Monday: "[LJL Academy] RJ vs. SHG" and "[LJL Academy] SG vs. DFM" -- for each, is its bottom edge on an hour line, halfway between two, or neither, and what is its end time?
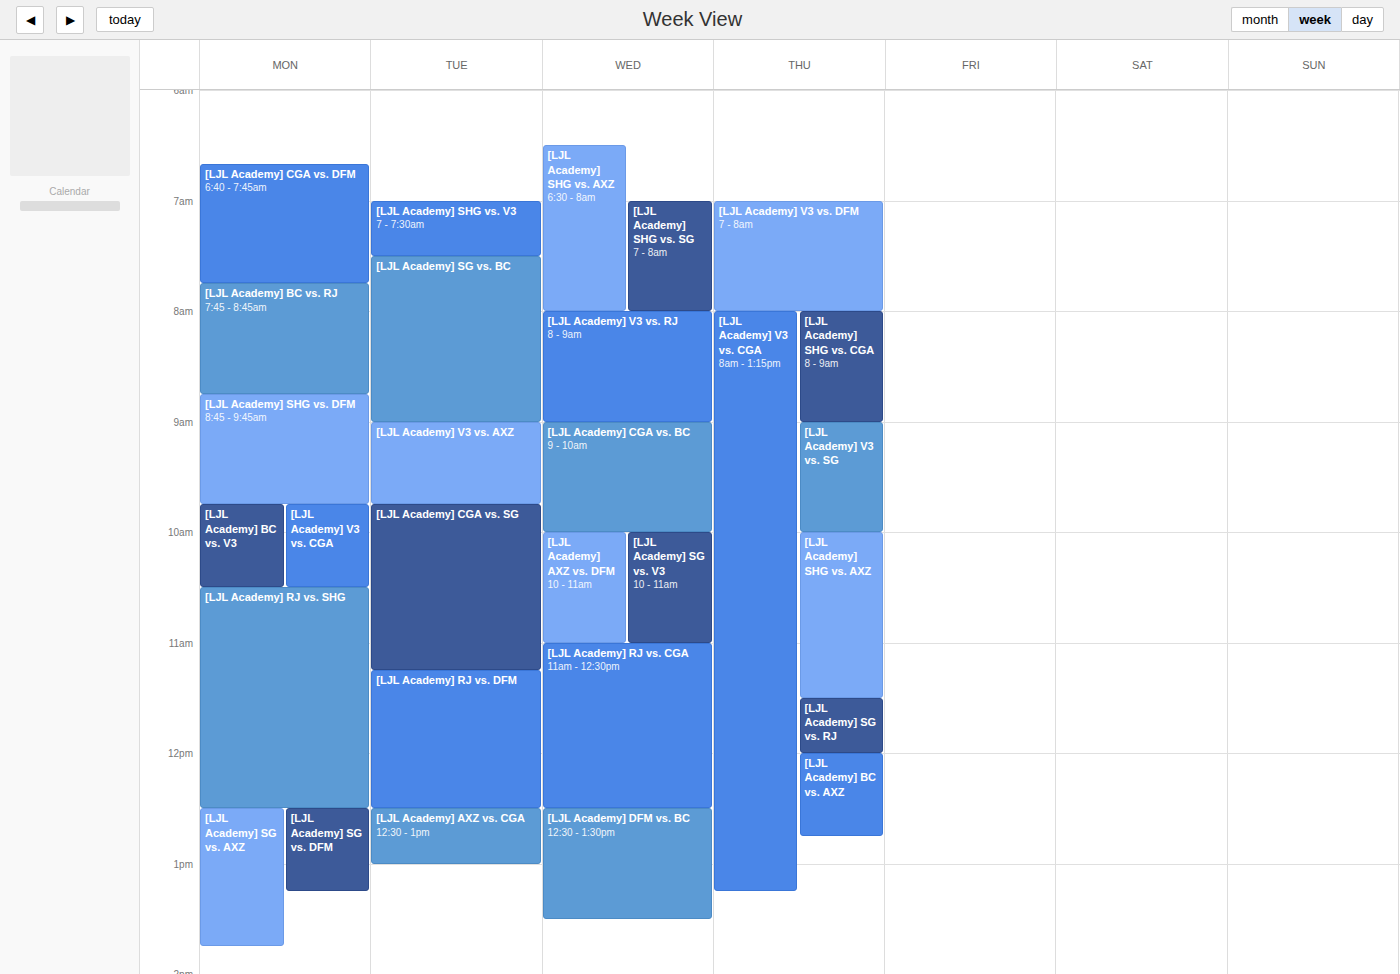
"[LJL Academy] RJ vs. SHG": 12:30 PM, halfway between the 12 PM and 1 PM lines. "[LJL Academy] SG vs. DFM": 1:15 PM, neither: a quarter of the way from the 1 PM line to the 2 PM line.